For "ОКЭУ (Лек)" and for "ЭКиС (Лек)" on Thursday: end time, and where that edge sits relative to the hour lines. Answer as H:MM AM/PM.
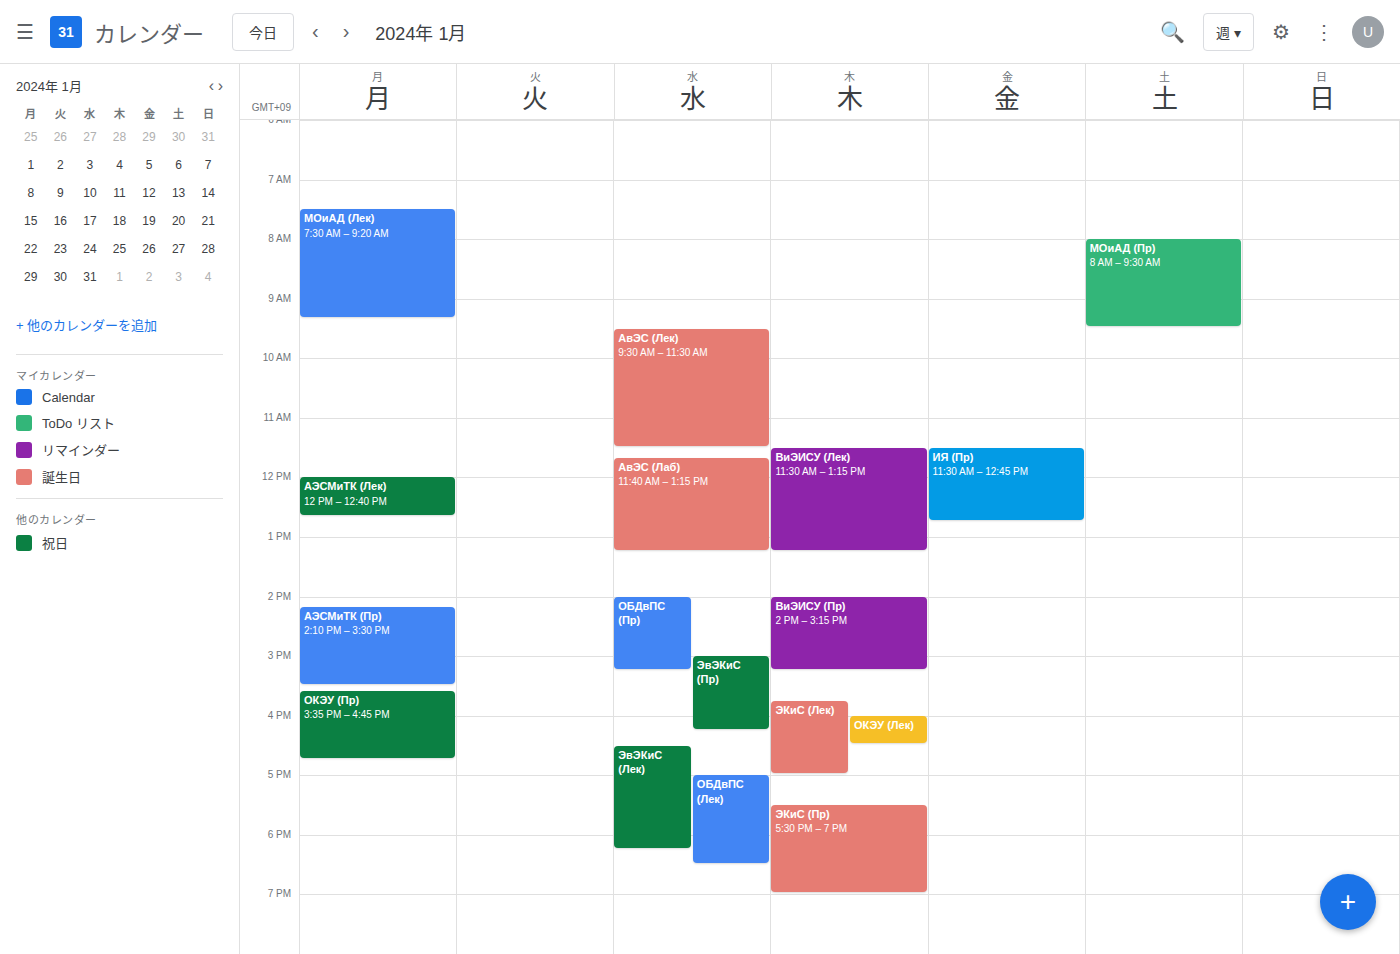
"ОКЭУ (Лек)": 4:30 PM, halfway between the 4 PM and 5 PM lines. "ЭКиС (Лек)": 5:00 PM, exactly on the 5 PM line.